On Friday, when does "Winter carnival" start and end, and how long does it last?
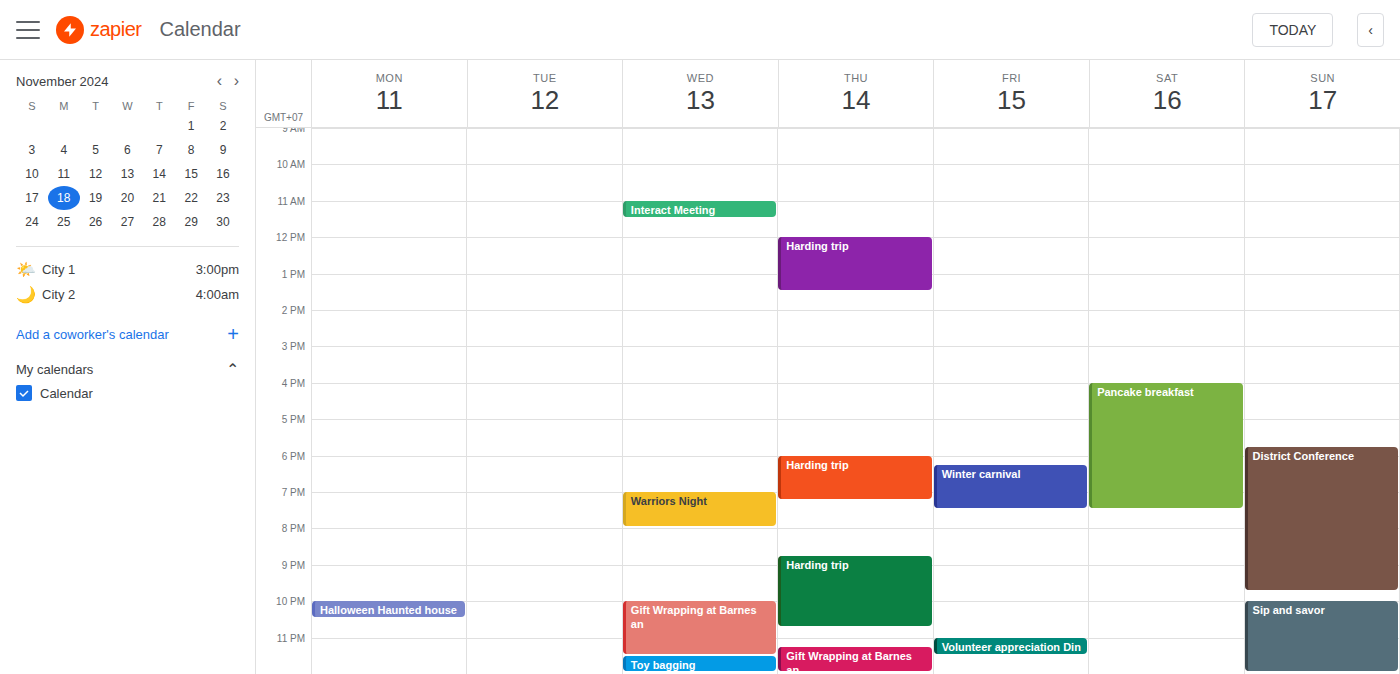
6:15 PM to 7:30 PM, 1 hour 15 minutes